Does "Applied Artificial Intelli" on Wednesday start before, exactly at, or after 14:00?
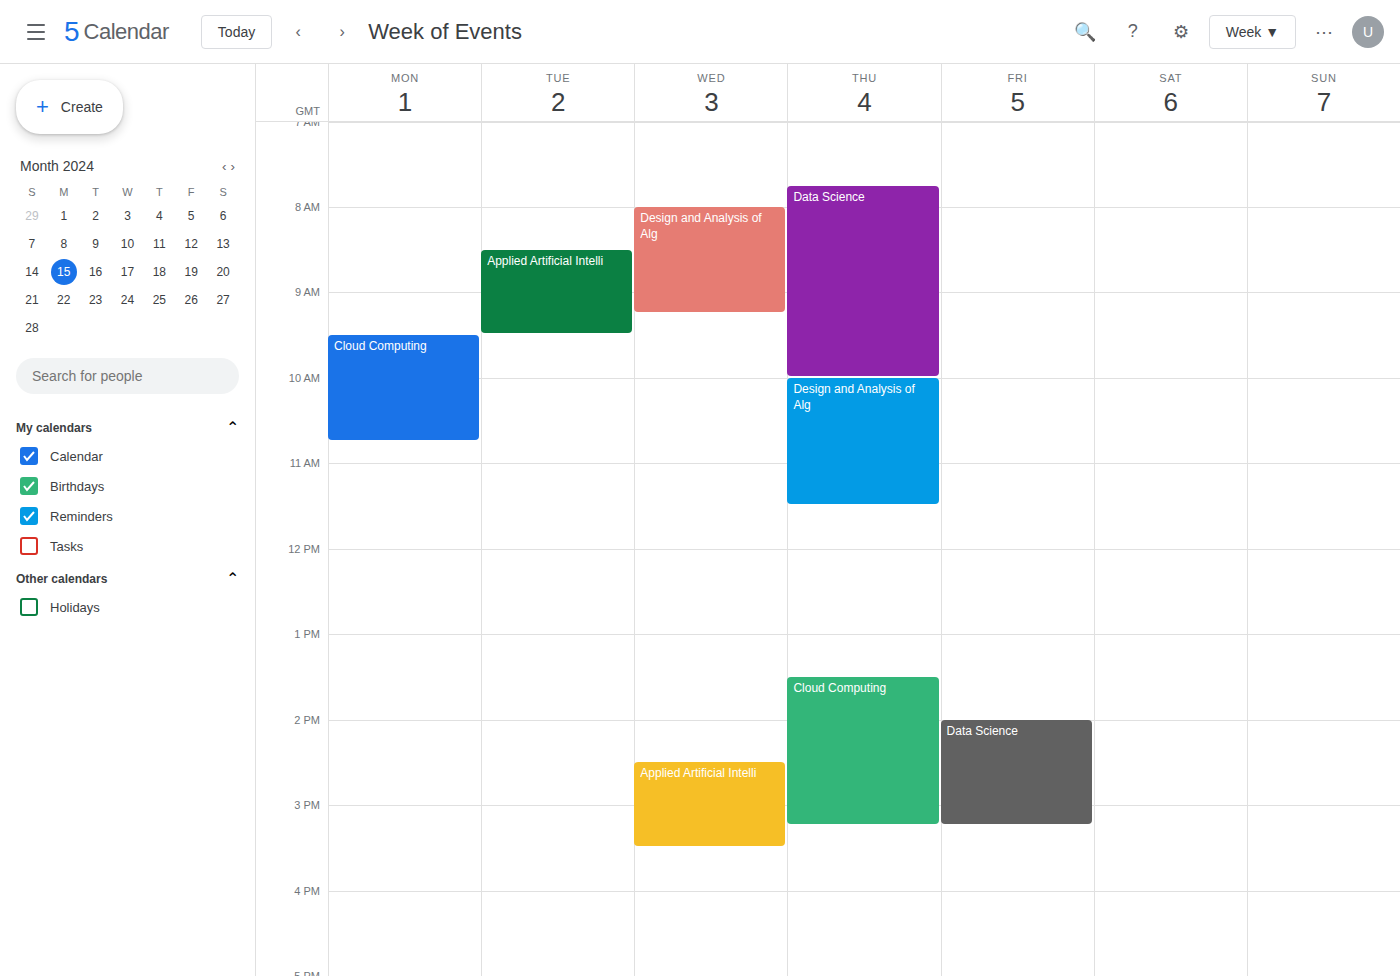
14:30 -- after 14:00, 30 minutes below the 14:00 line.